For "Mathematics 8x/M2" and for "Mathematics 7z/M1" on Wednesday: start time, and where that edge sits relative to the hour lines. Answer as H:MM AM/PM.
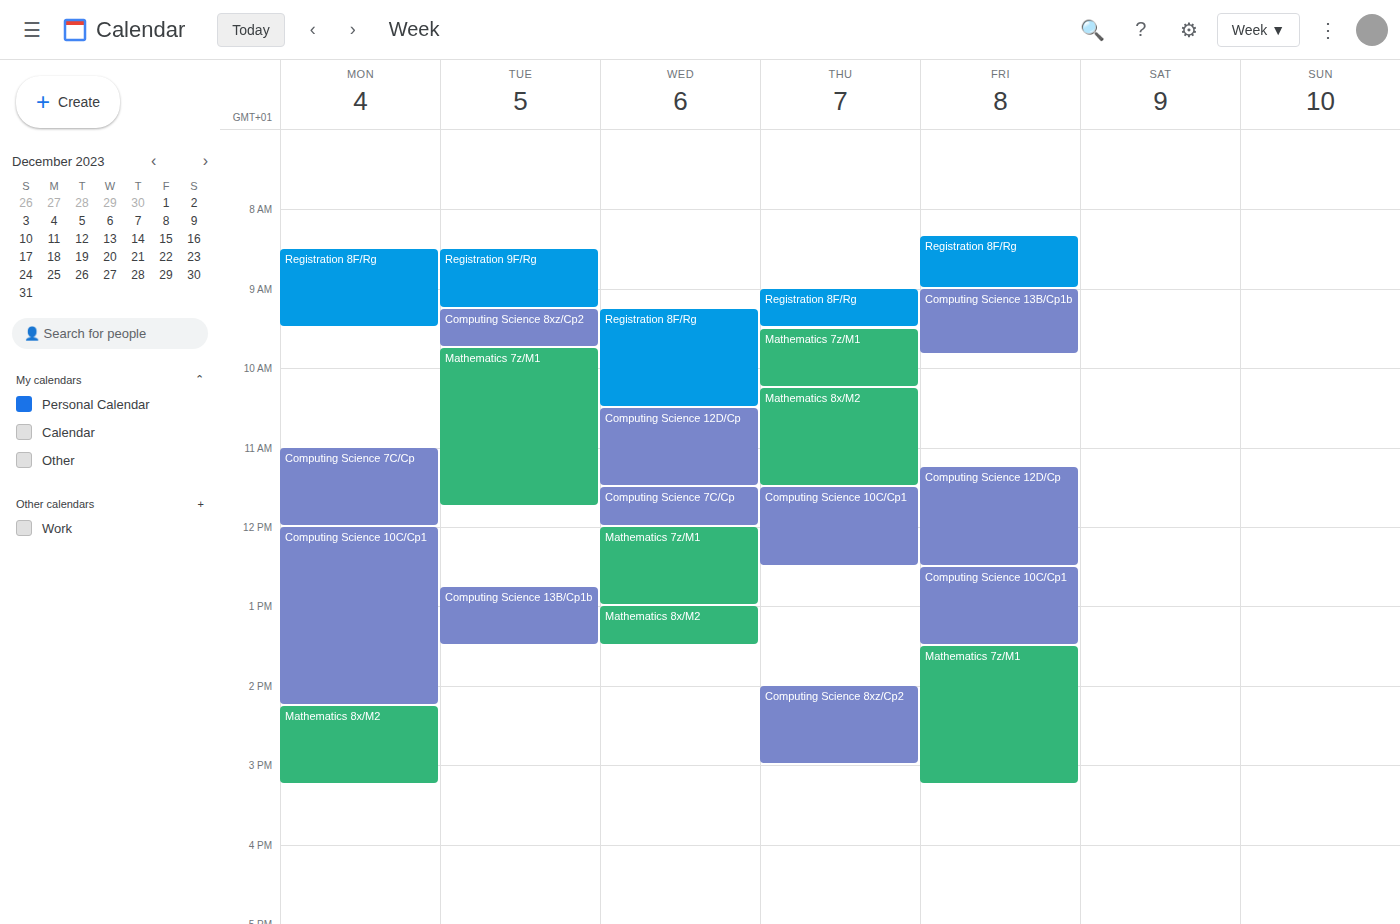
"Mathematics 8x/M2": 1:00 PM, exactly on the 1 PM line. "Mathematics 7z/M1": 12:00 PM, exactly on the 12 PM line.